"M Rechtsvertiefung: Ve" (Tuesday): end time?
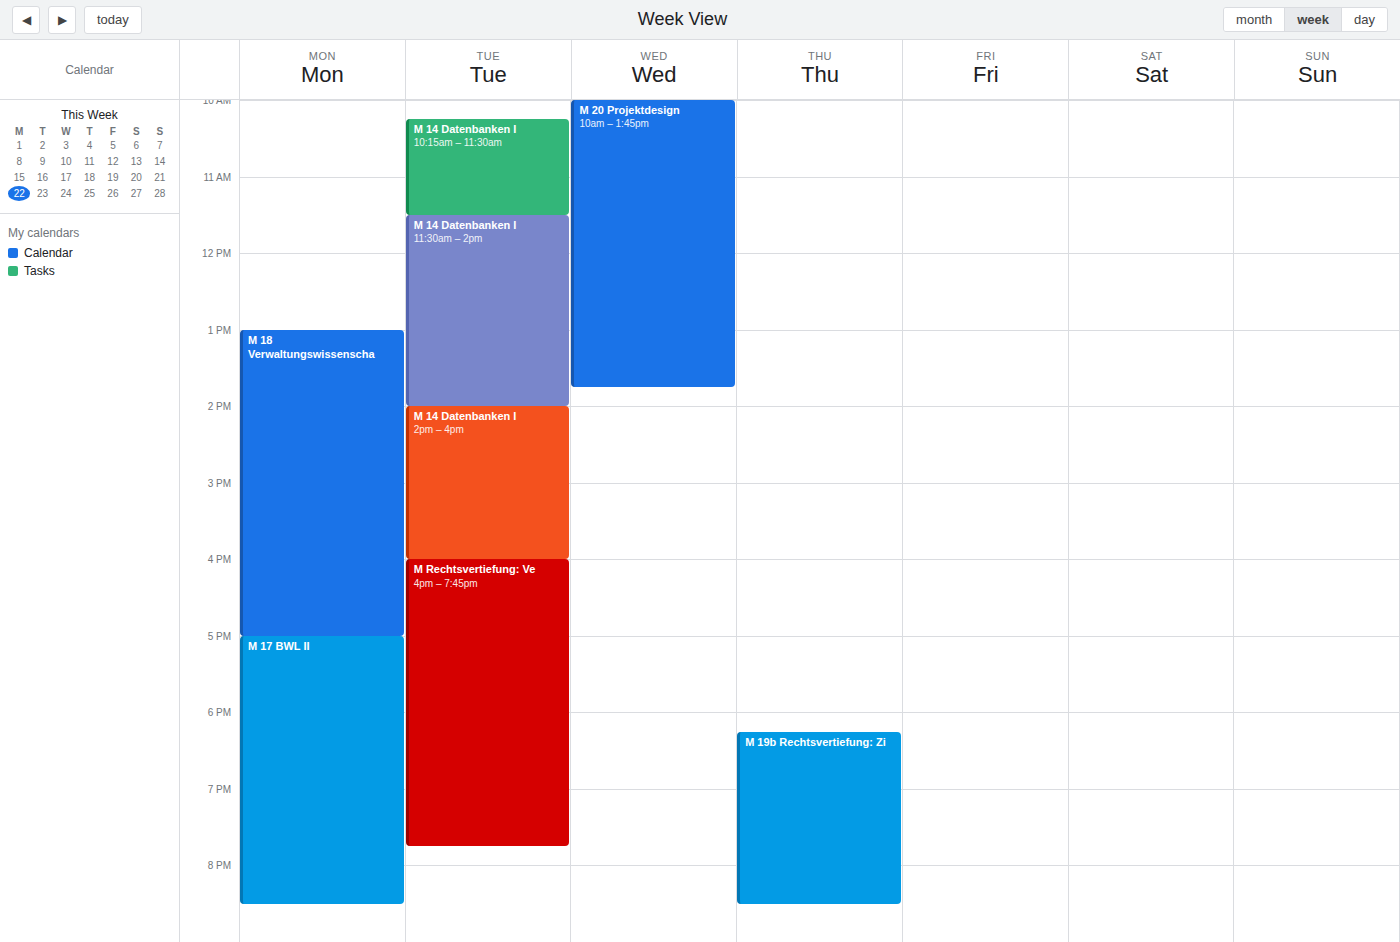
7:45 PM